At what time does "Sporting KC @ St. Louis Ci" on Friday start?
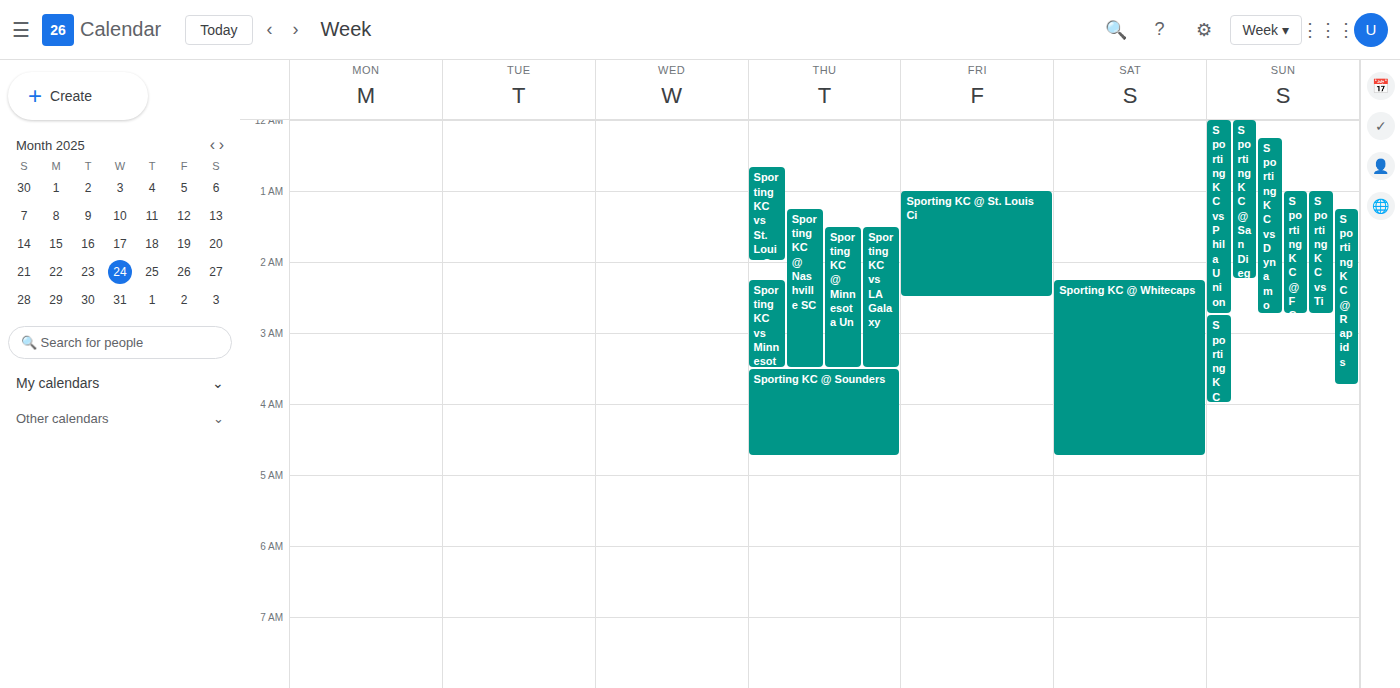
1:00 AM